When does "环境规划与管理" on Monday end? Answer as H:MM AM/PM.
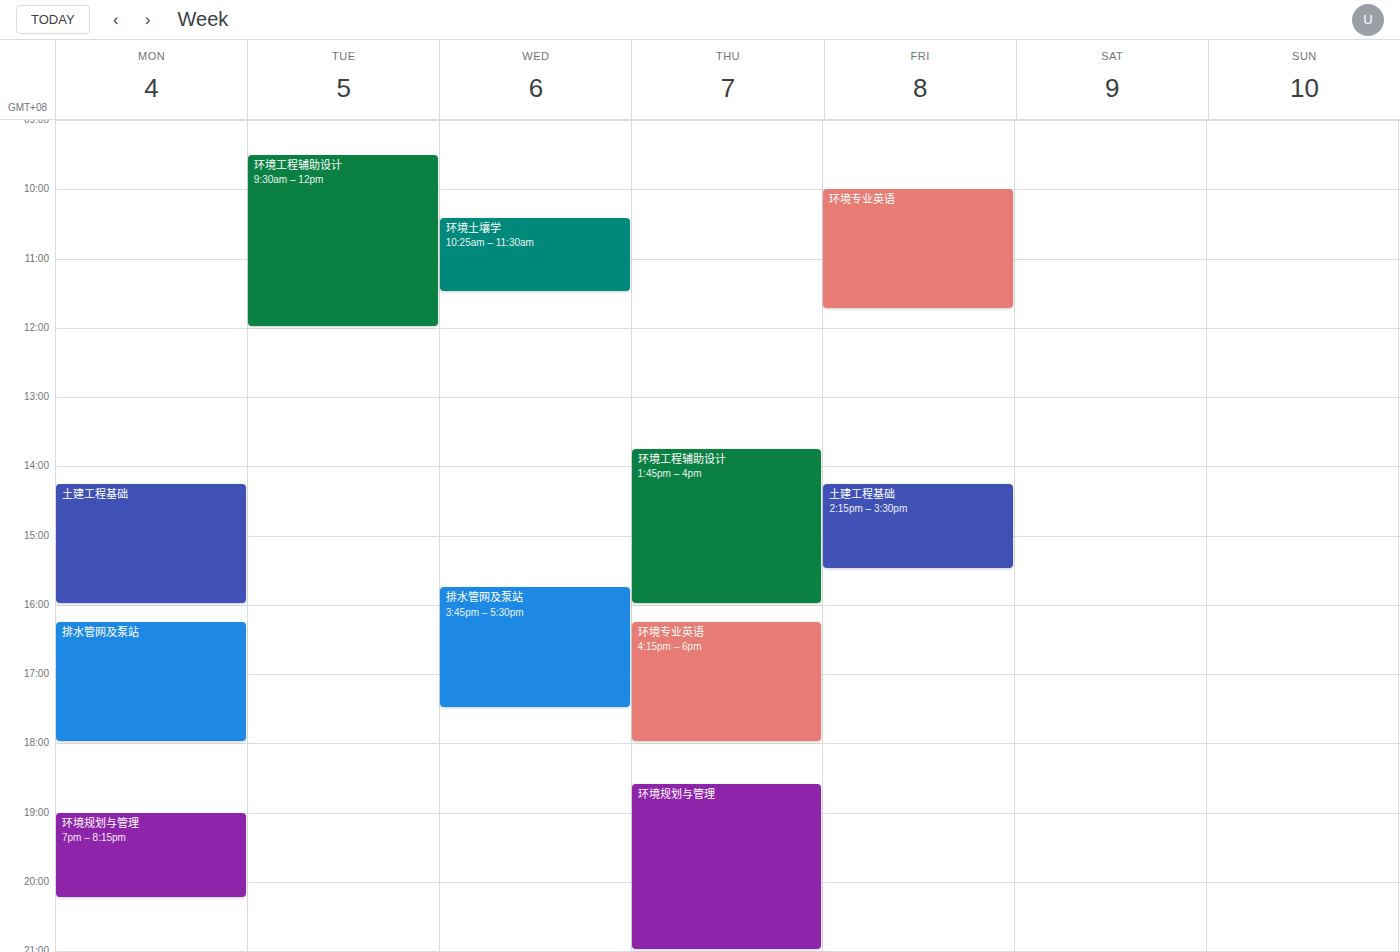
8:15 PM